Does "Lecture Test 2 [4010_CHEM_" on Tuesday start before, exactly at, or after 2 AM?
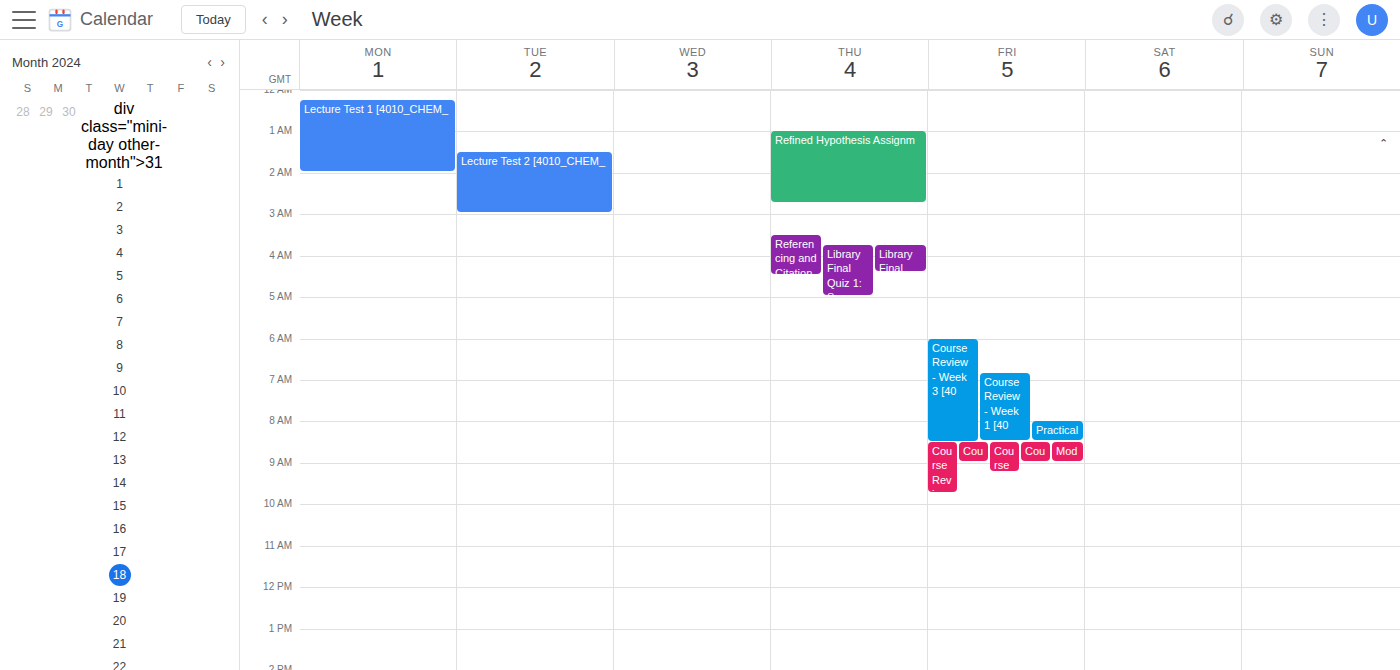
1:30 AM -- before 2 AM, 30 minutes above the 2 AM line.